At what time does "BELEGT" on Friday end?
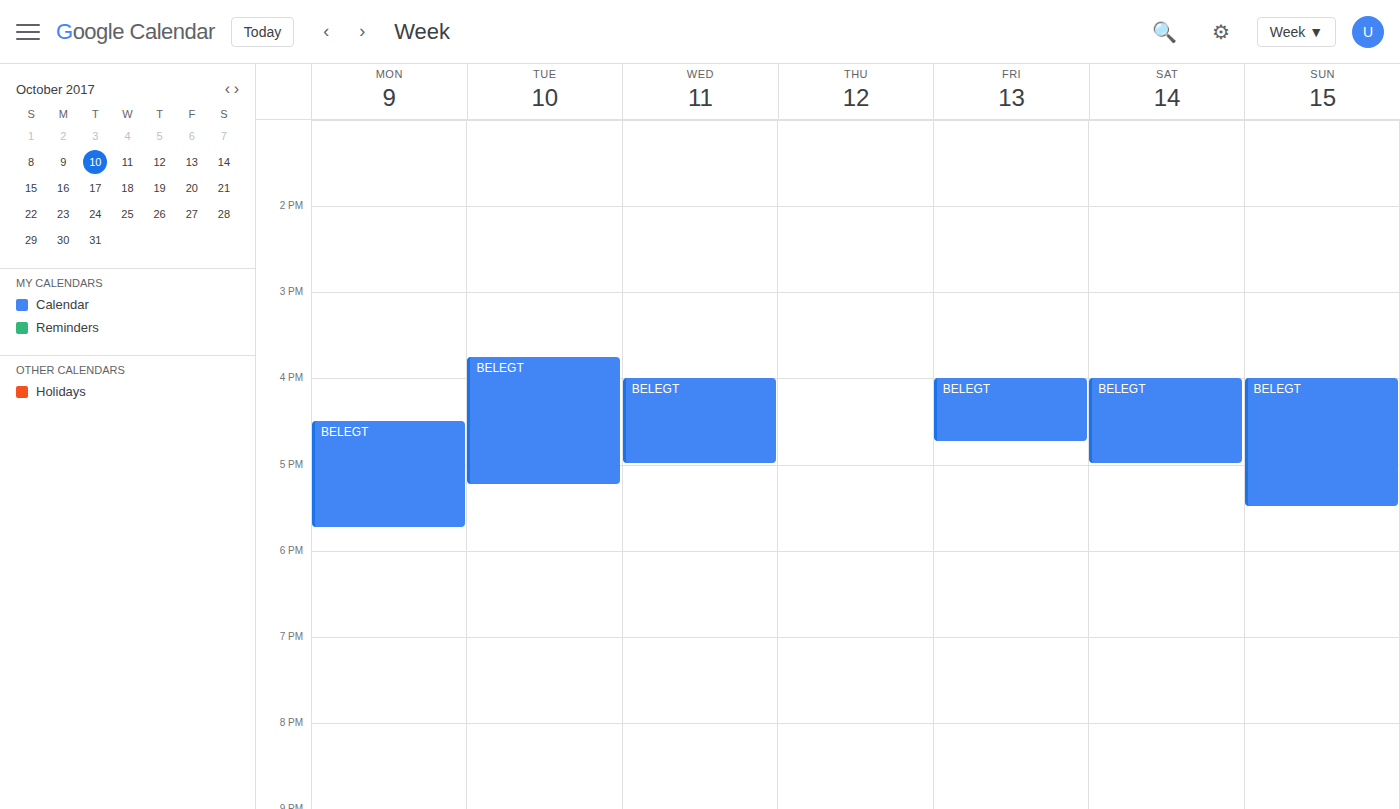
4:45 PM